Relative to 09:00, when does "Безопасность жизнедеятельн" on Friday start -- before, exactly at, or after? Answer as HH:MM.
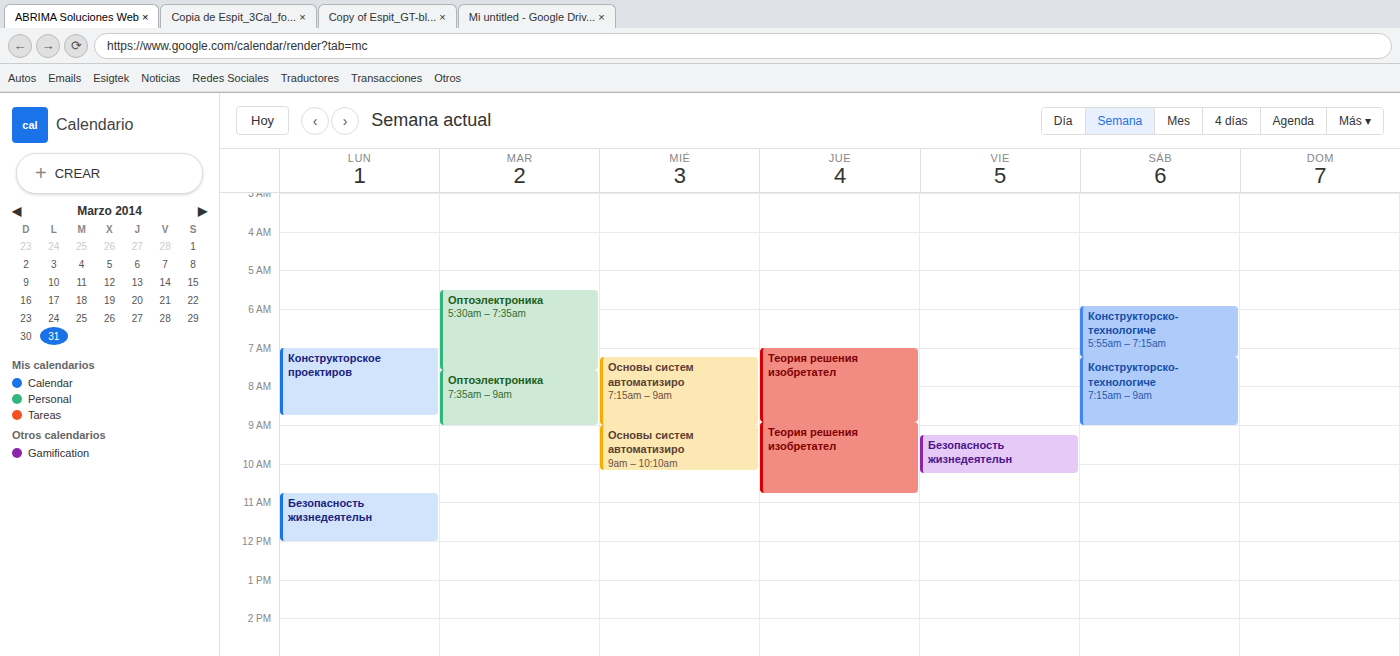
09:15 -- after 09:00, 15 minutes below the 09:00 line.